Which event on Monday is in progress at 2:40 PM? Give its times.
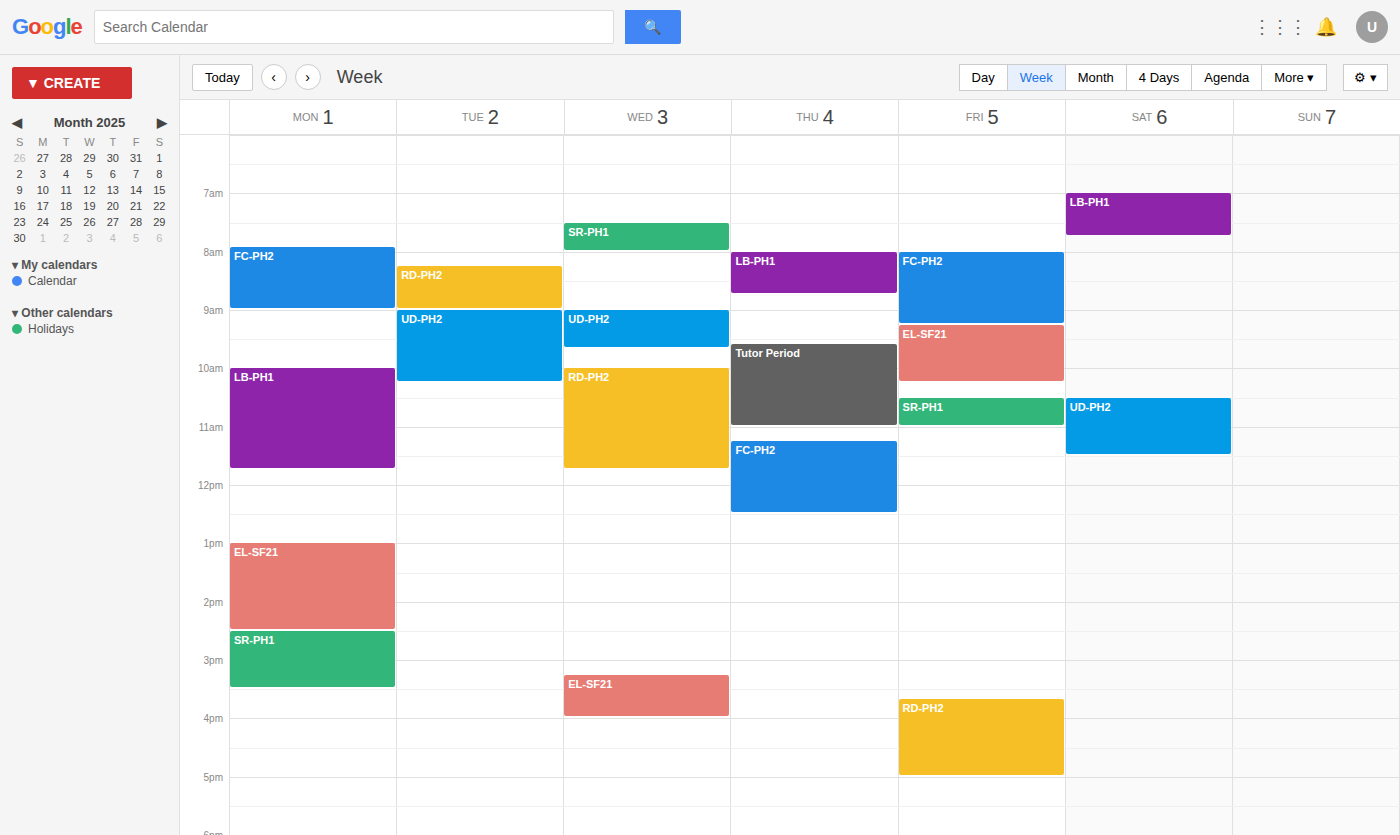
"SR-PH1", 2:30 PM to 3:30 PM